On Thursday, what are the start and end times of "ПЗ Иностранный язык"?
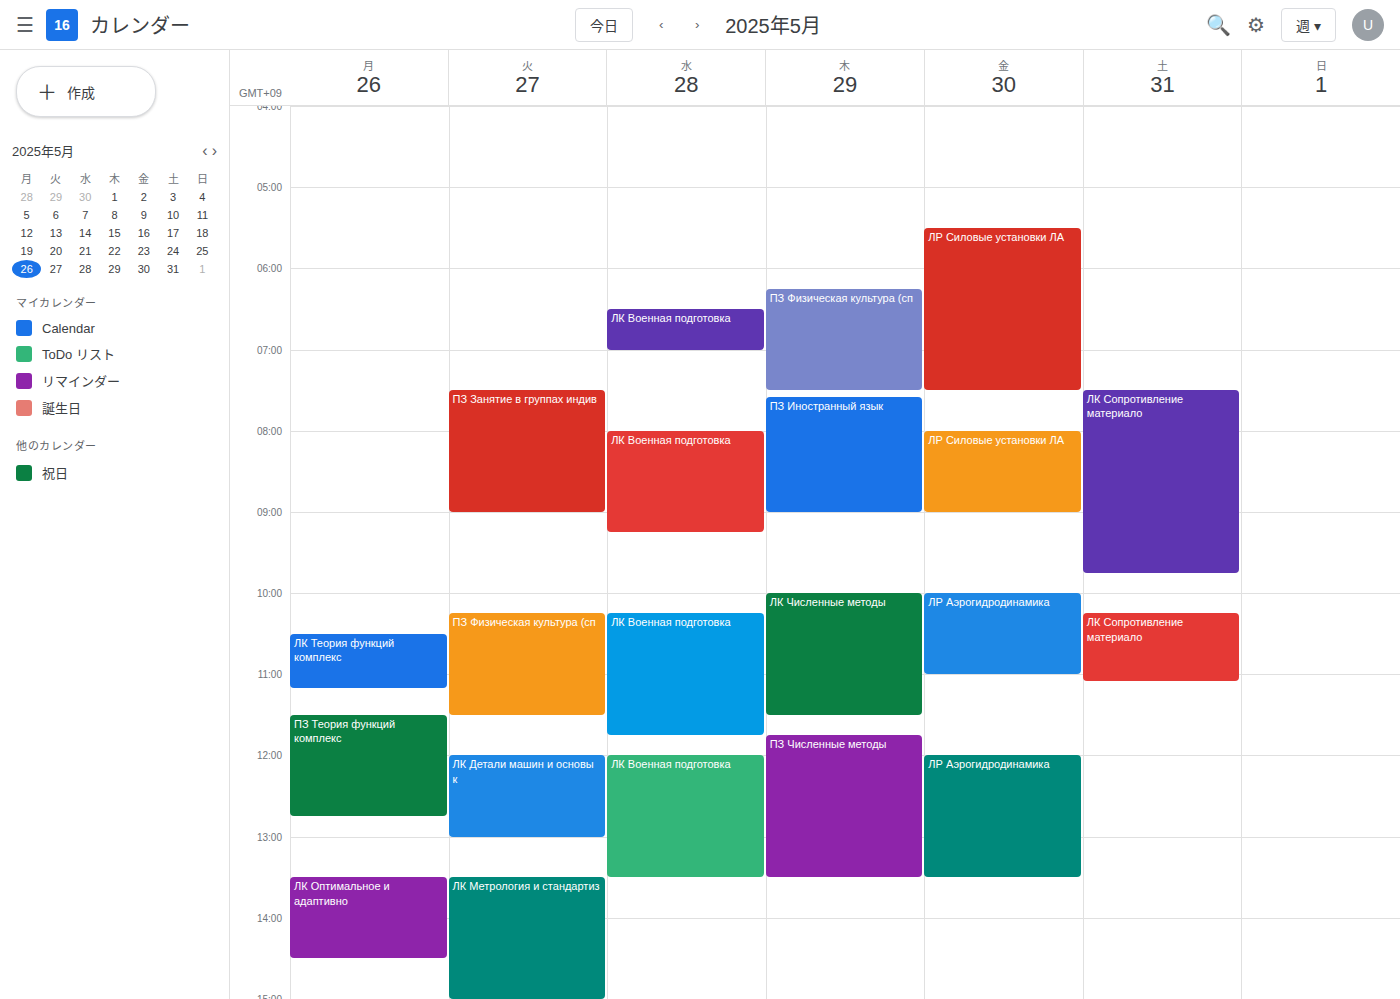
7:35 AM to 9:00 AM